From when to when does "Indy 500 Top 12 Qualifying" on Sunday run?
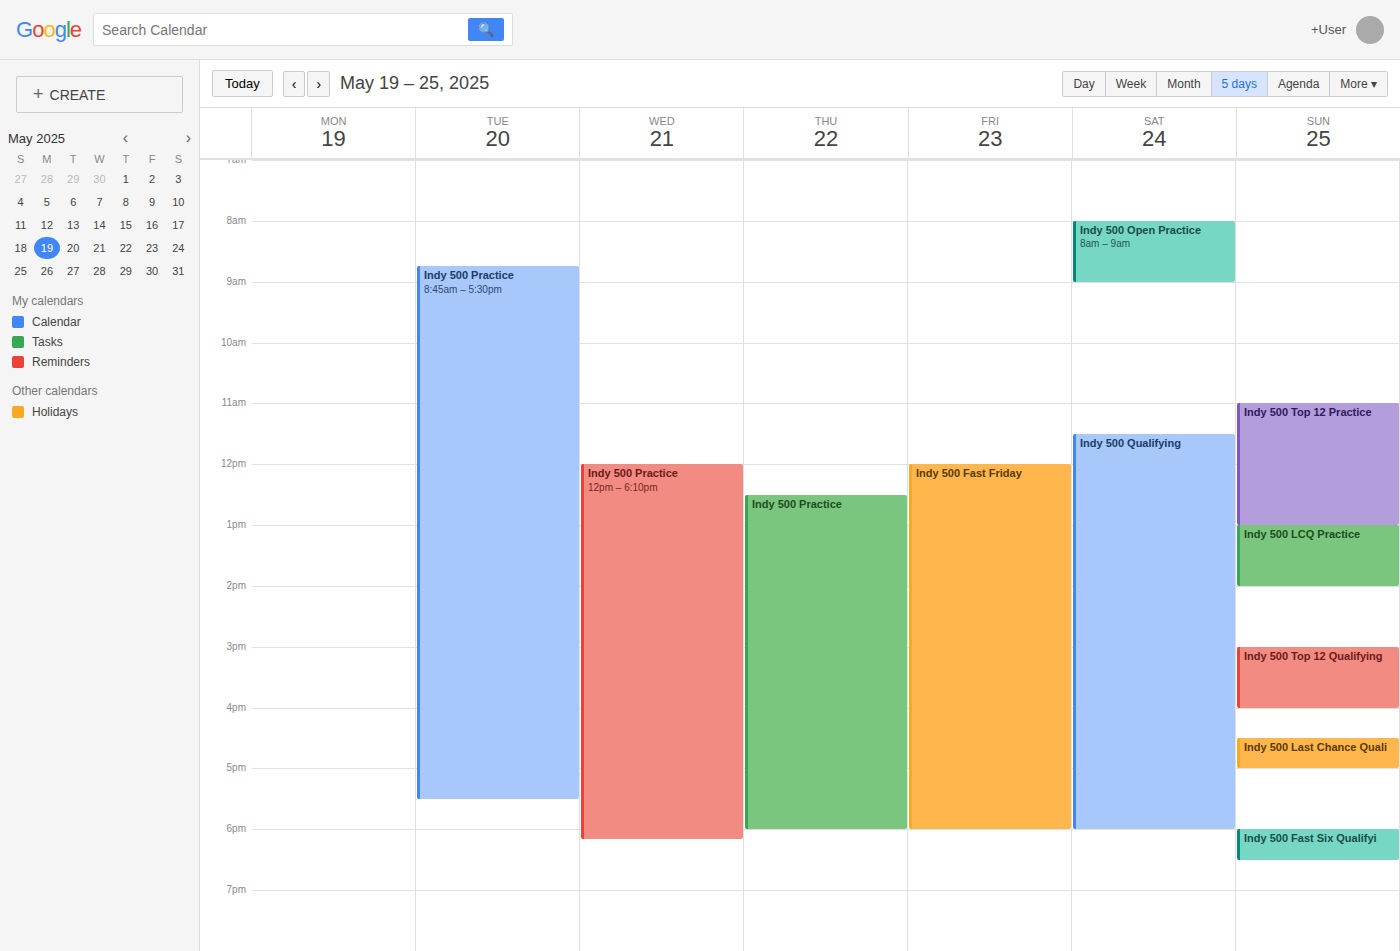
3:00 PM to 4:00 PM